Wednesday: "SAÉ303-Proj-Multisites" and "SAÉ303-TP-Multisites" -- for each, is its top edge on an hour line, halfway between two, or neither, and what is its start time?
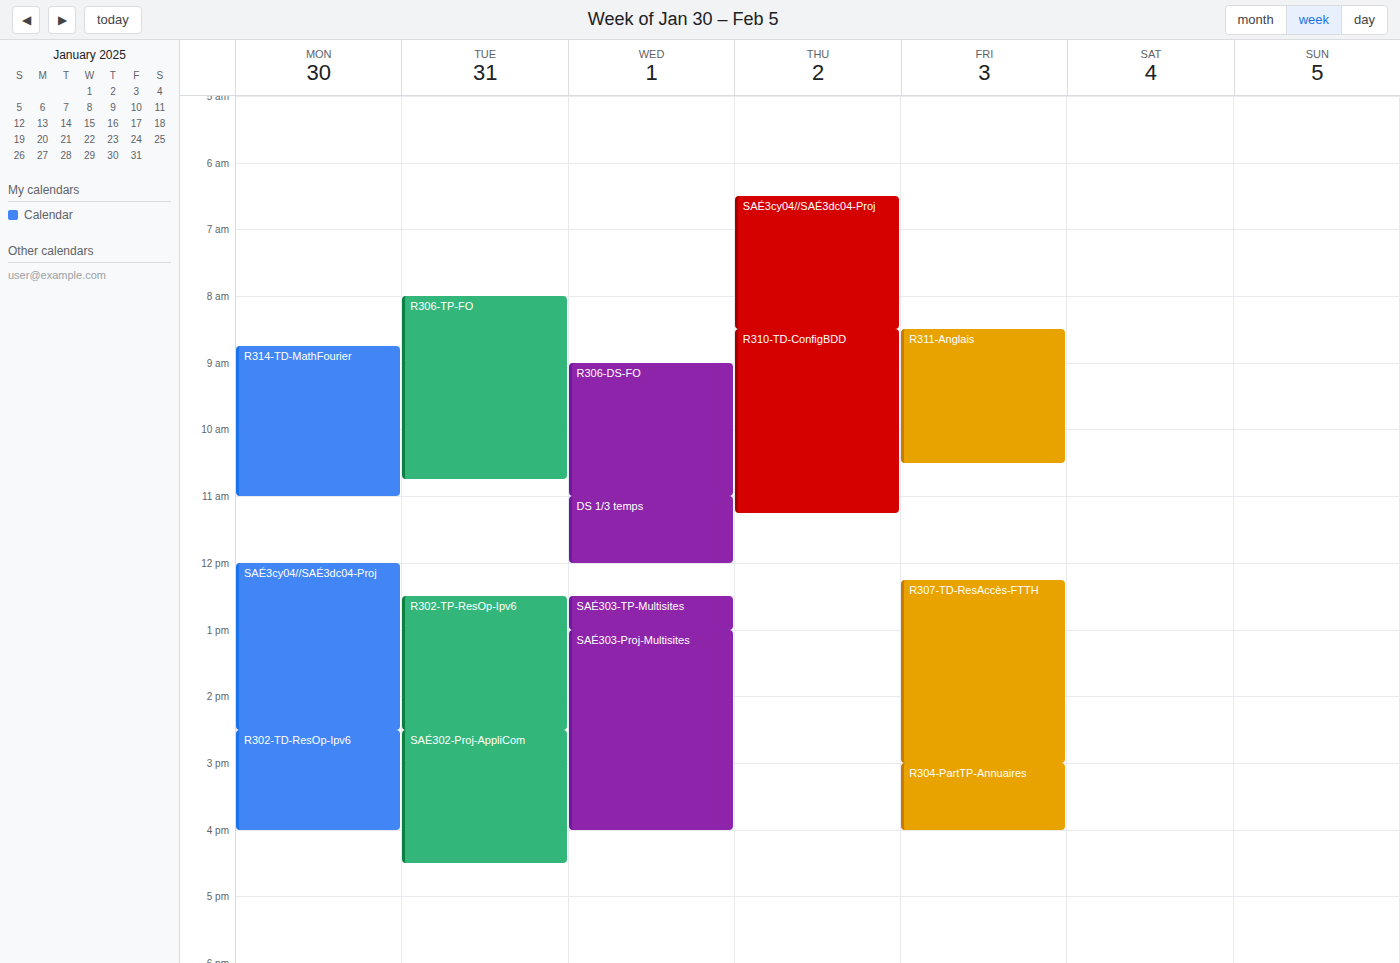
"SAÉ303-Proj-Multisites": 1:00 PM, exactly on the 1 PM line. "SAÉ303-TP-Multisites": 12:30 PM, halfway between the 12 PM and 1 PM lines.